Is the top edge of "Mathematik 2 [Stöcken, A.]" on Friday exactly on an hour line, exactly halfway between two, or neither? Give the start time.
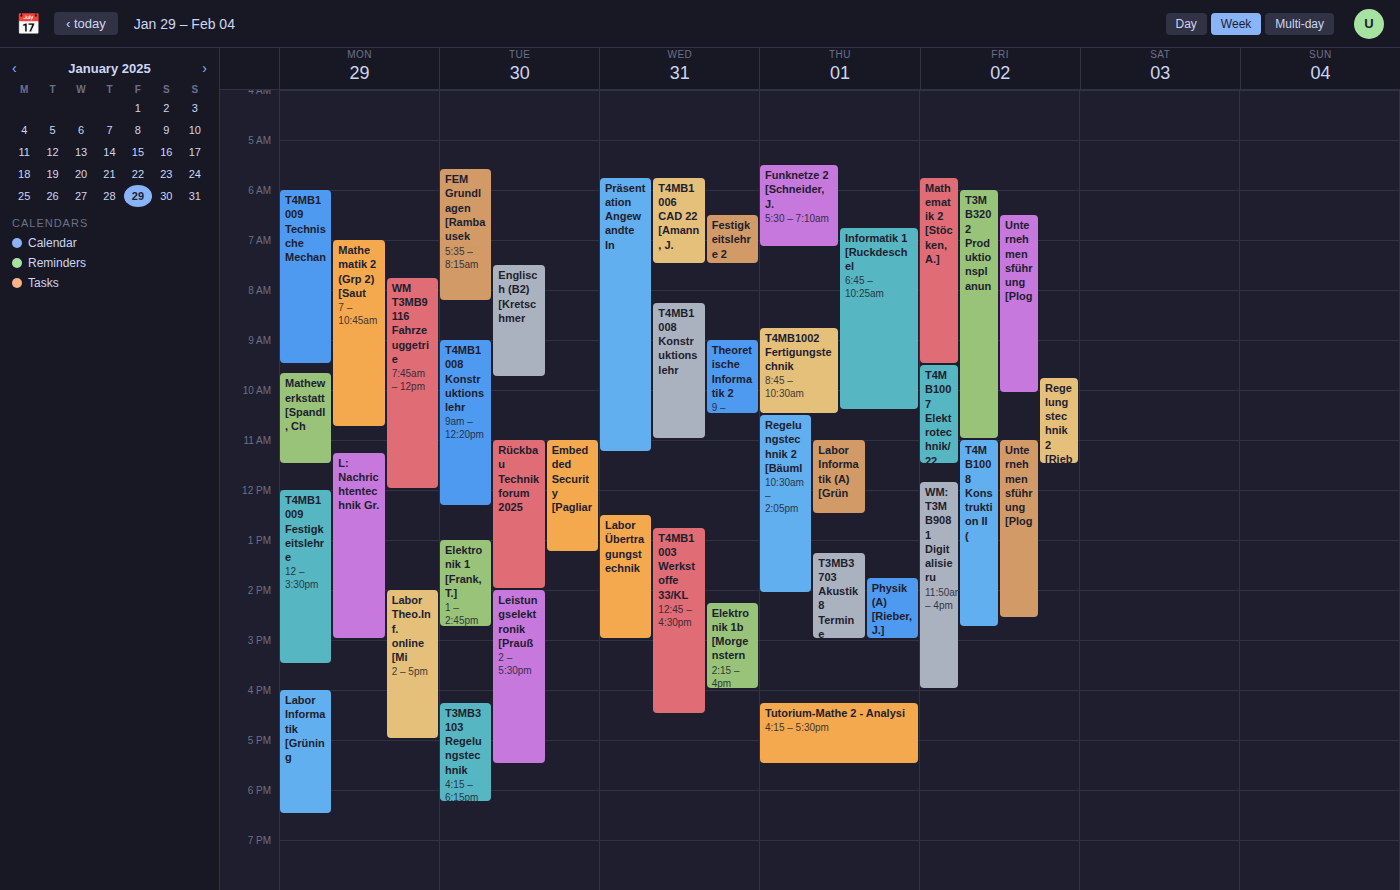
5:45 AM -- neither: three quarters of the way from the 5 AM line to the 6 AM line.